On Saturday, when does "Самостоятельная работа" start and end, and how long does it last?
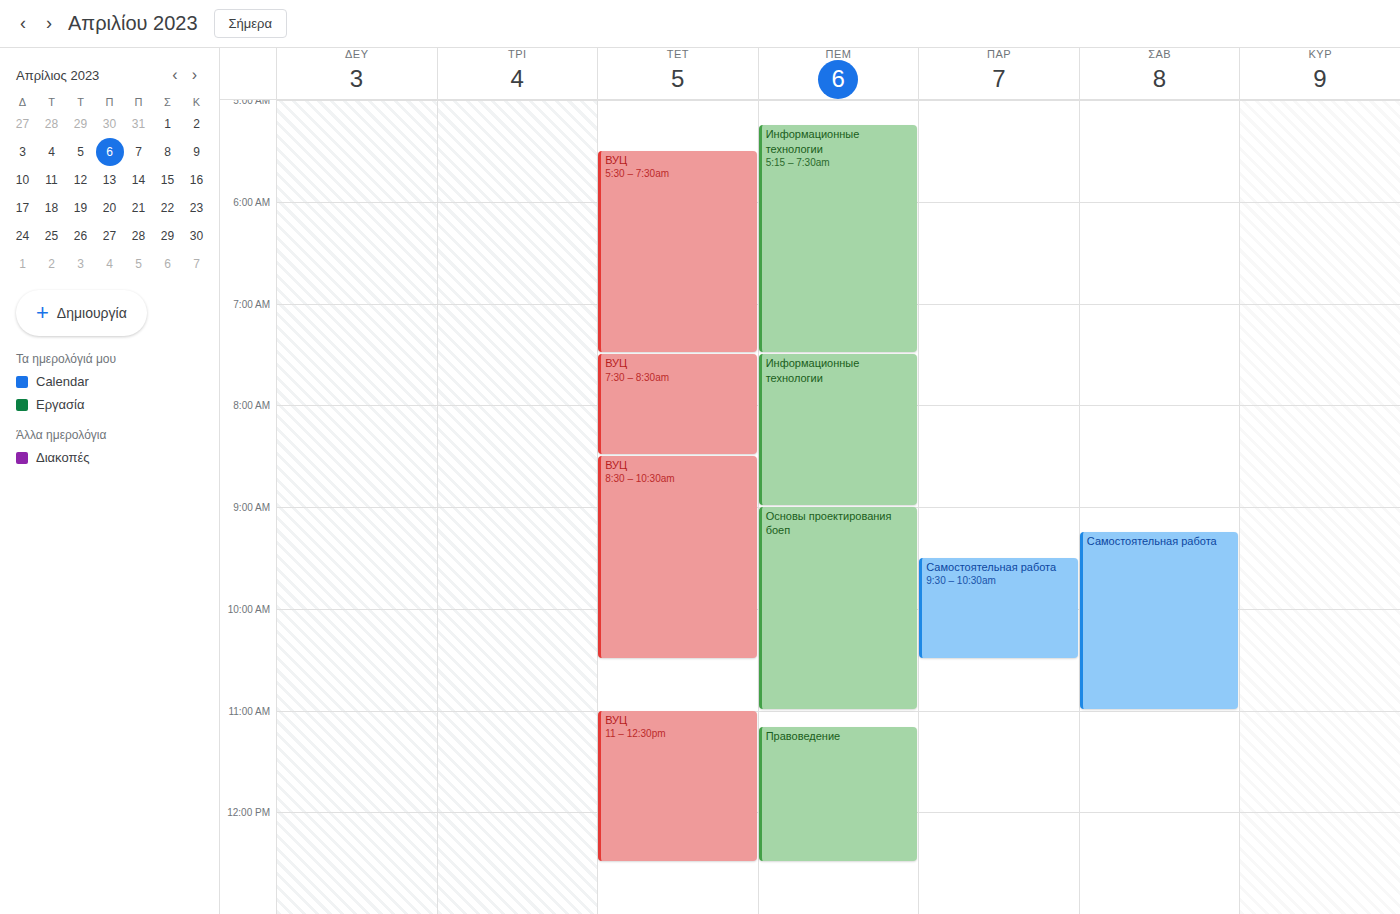
09:15 to 11:00, 1 hour 45 minutes